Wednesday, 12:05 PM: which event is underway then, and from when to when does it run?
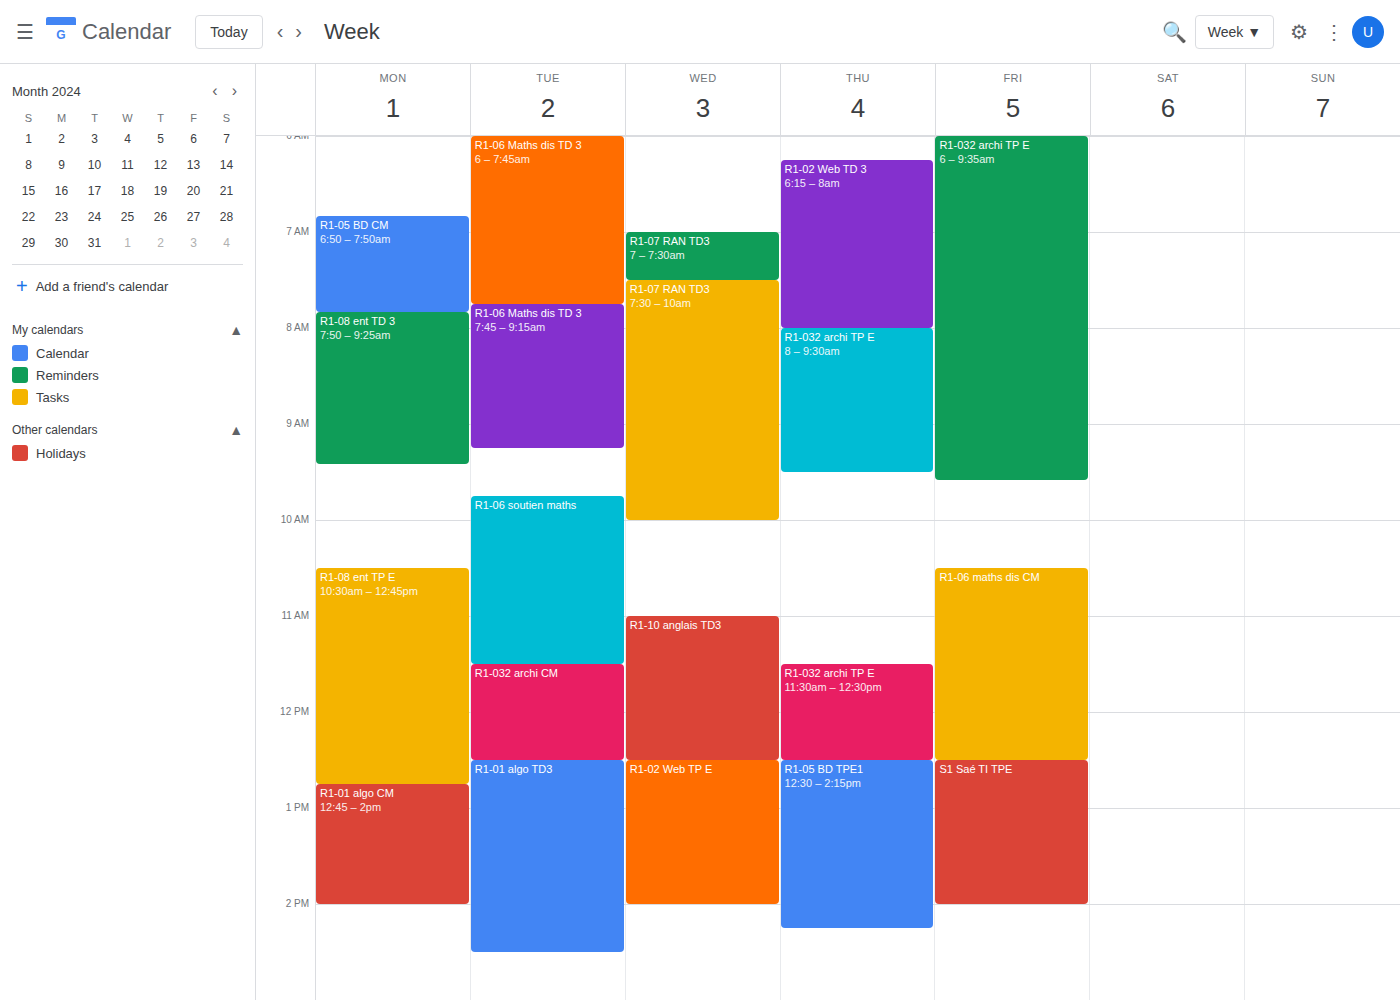
"R1-10 anglais TD3", 11:00 AM to 12:30 PM